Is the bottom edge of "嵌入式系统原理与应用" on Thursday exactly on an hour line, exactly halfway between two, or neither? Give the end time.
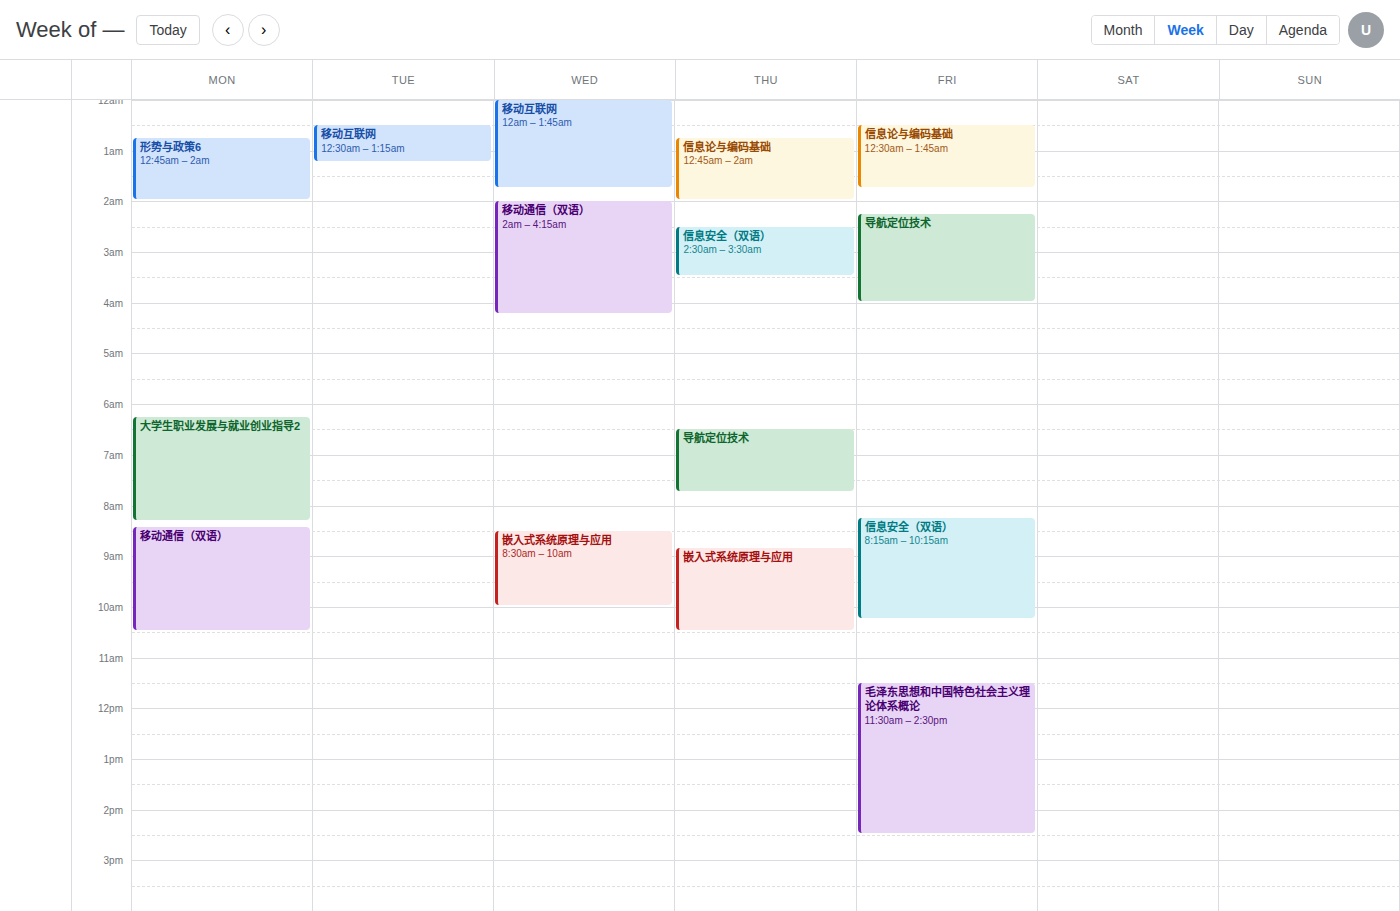
10:30 -- halfway between the 10:00 and 11:00 lines.